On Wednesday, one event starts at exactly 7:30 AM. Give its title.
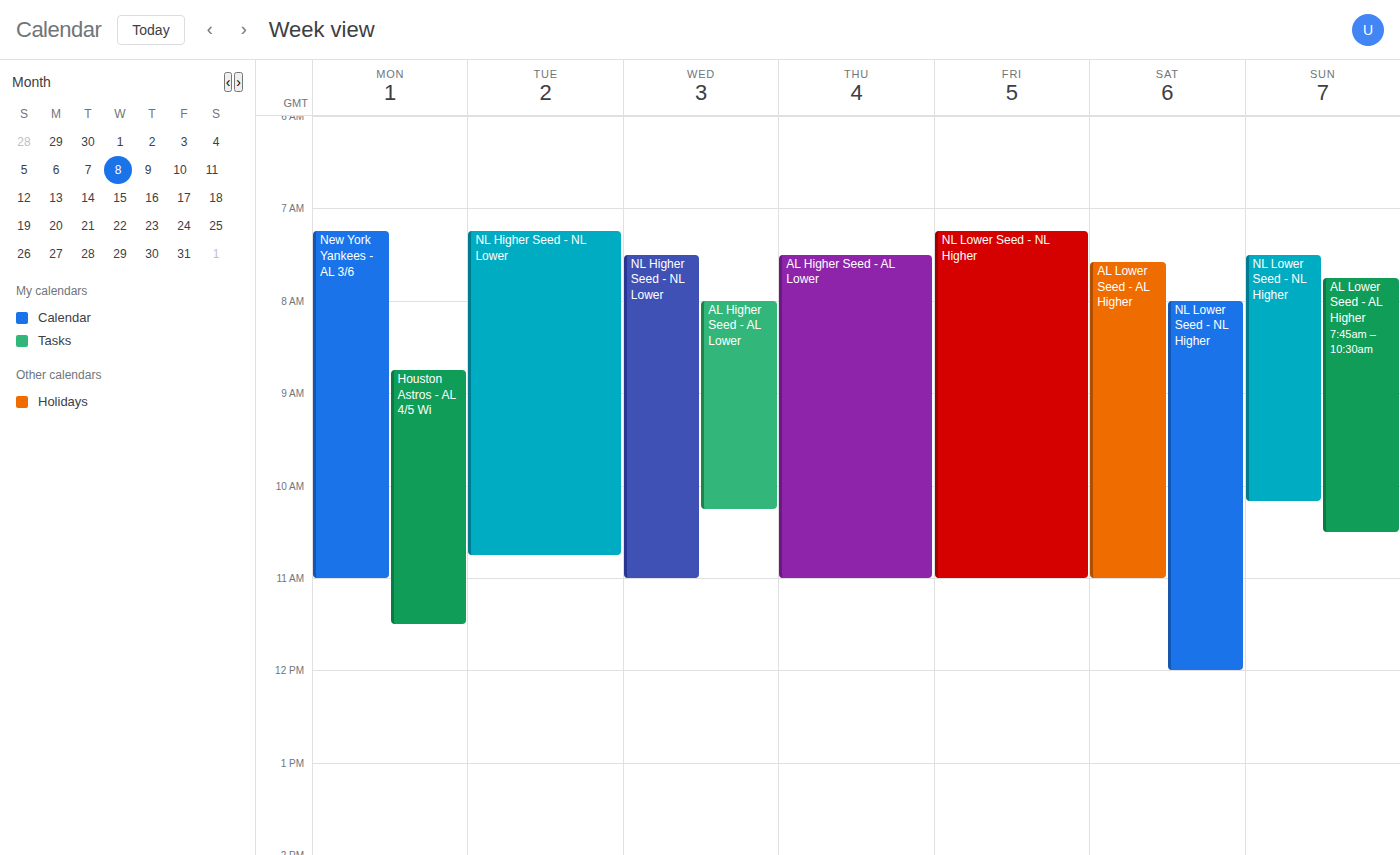
"NL Higher Seed - NL Lower"